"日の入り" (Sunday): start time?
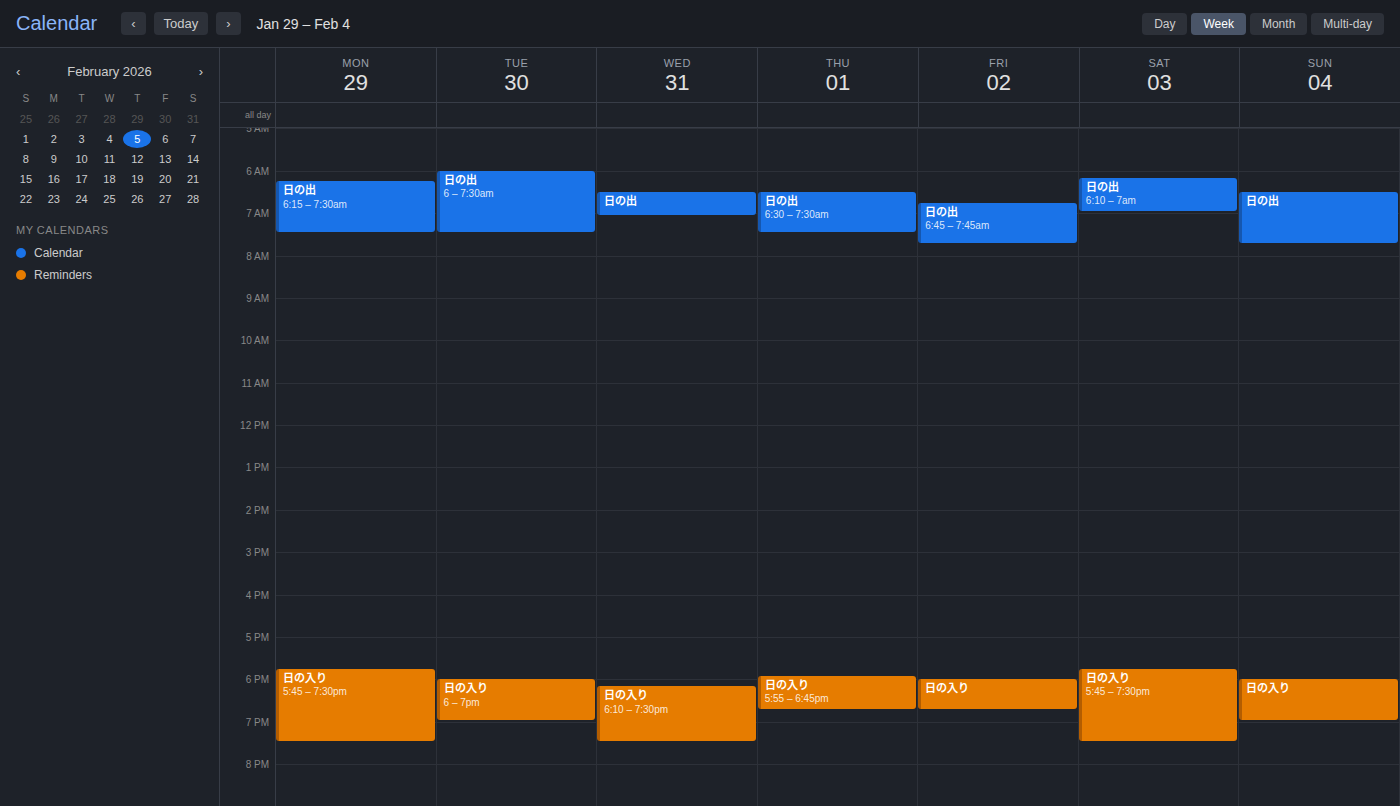
6:00 PM